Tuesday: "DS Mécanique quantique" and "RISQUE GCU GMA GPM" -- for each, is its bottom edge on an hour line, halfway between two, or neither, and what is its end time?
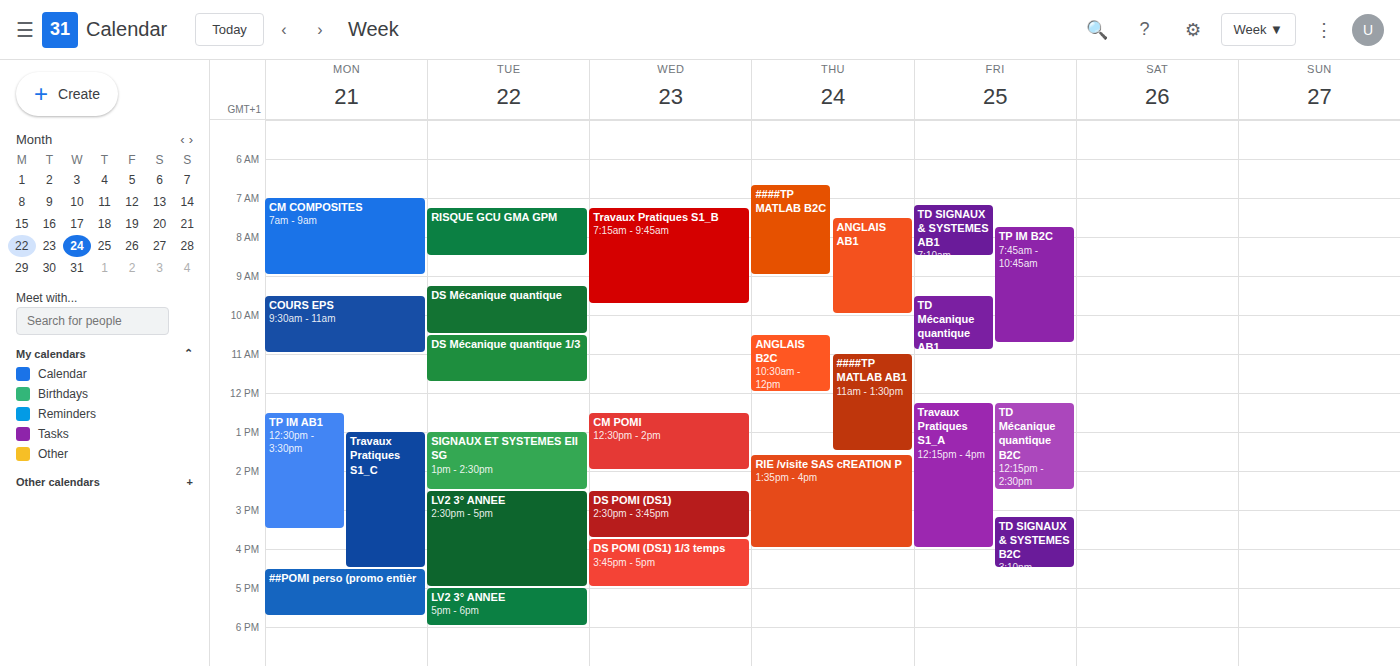
"DS Mécanique quantique": 10:30 AM, halfway between the 10 AM and 11 AM lines. "RISQUE GCU GMA GPM": 8:30 AM, halfway between the 8 AM and 9 AM lines.